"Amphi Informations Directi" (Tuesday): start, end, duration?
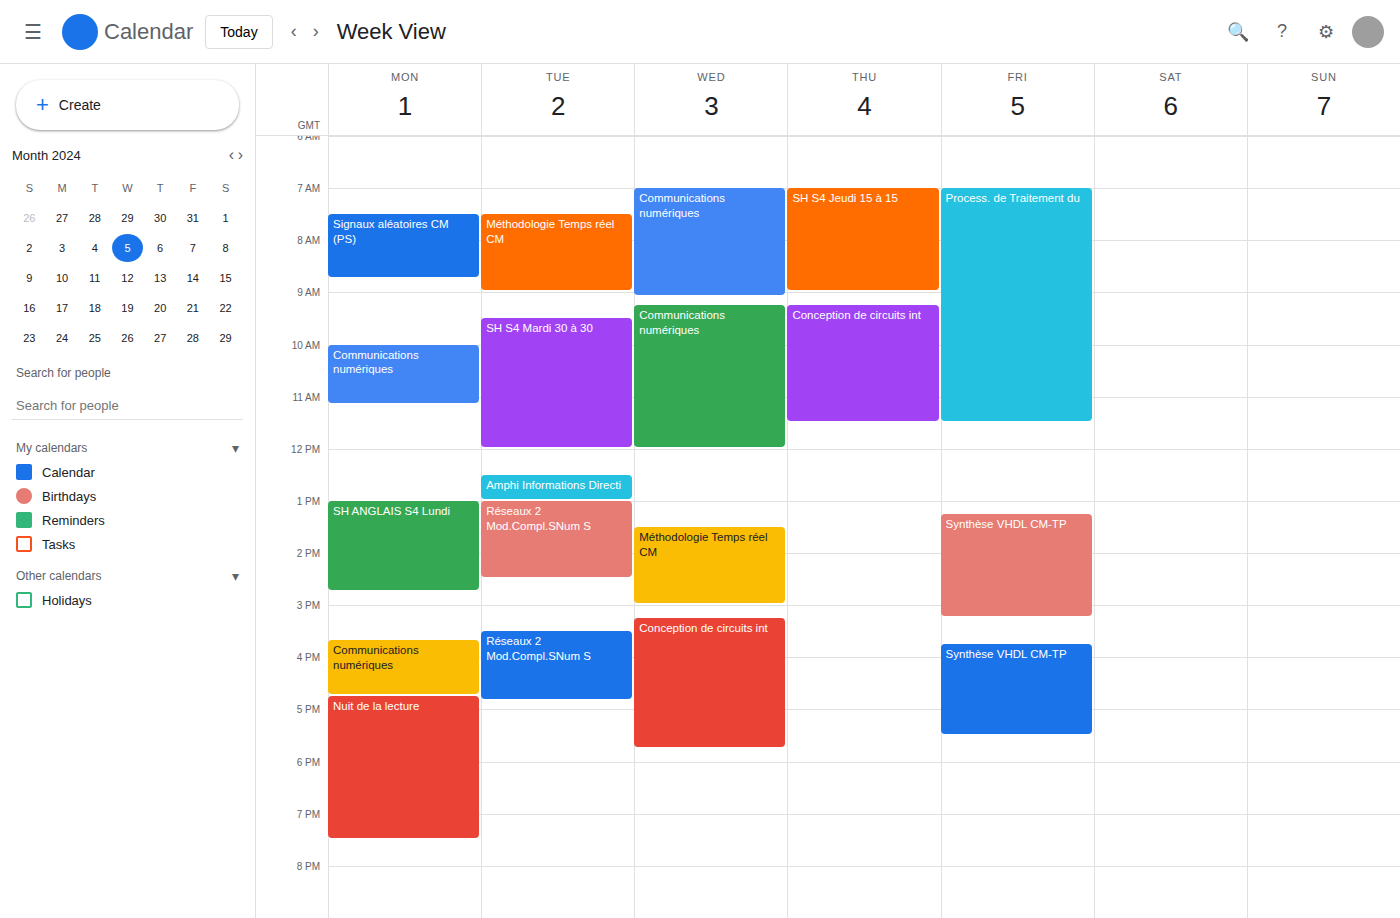
12:30 PM to 1:00 PM, 30 minutes